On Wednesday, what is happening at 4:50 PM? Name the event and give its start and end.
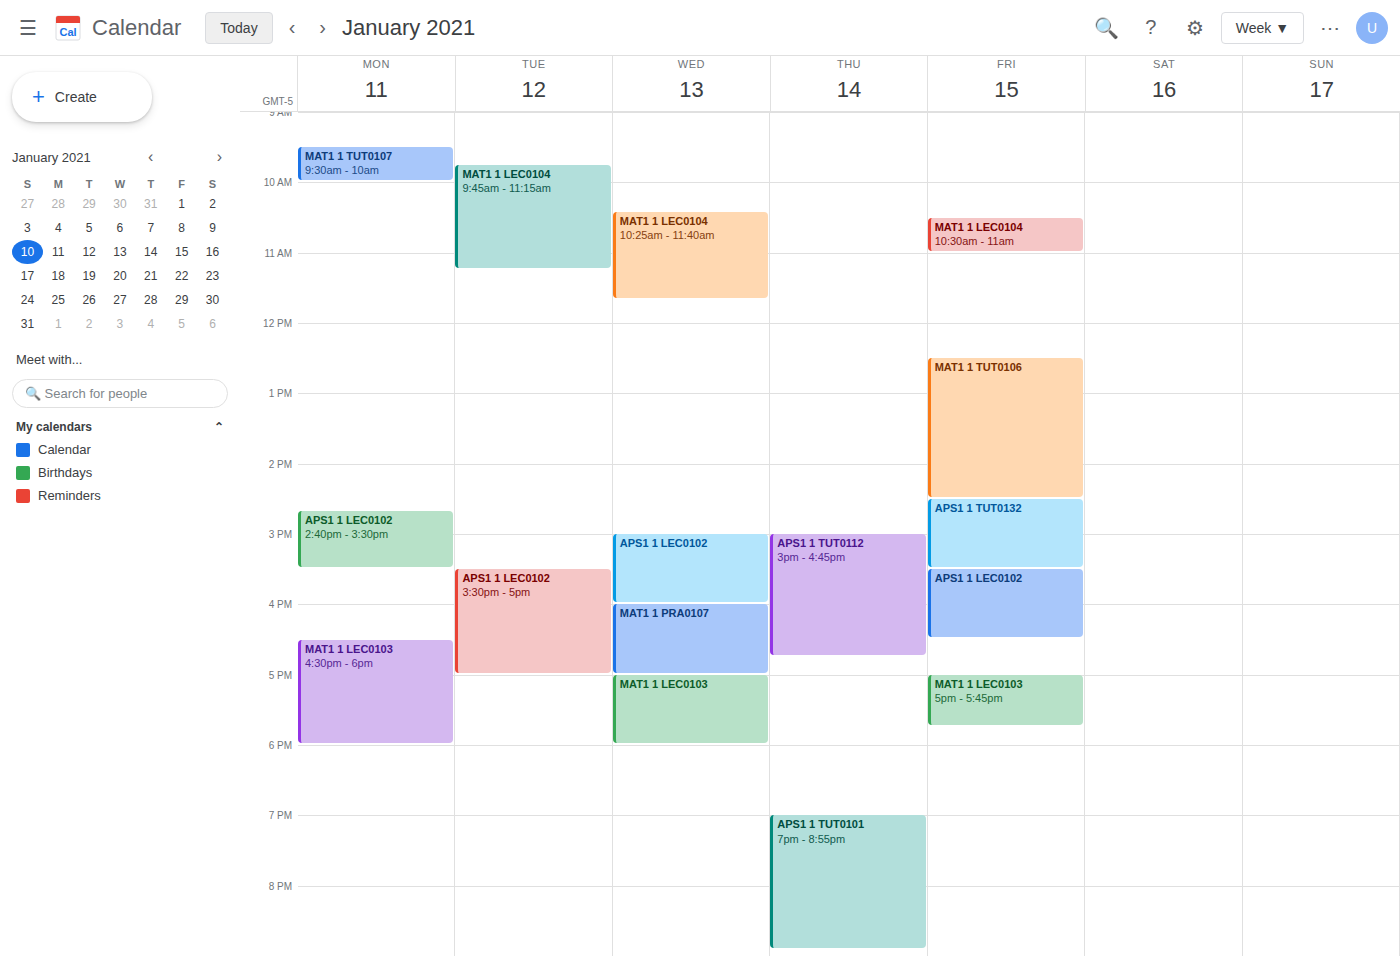
"MAT1 1 PRA0107", 4:00 PM to 5:00 PM